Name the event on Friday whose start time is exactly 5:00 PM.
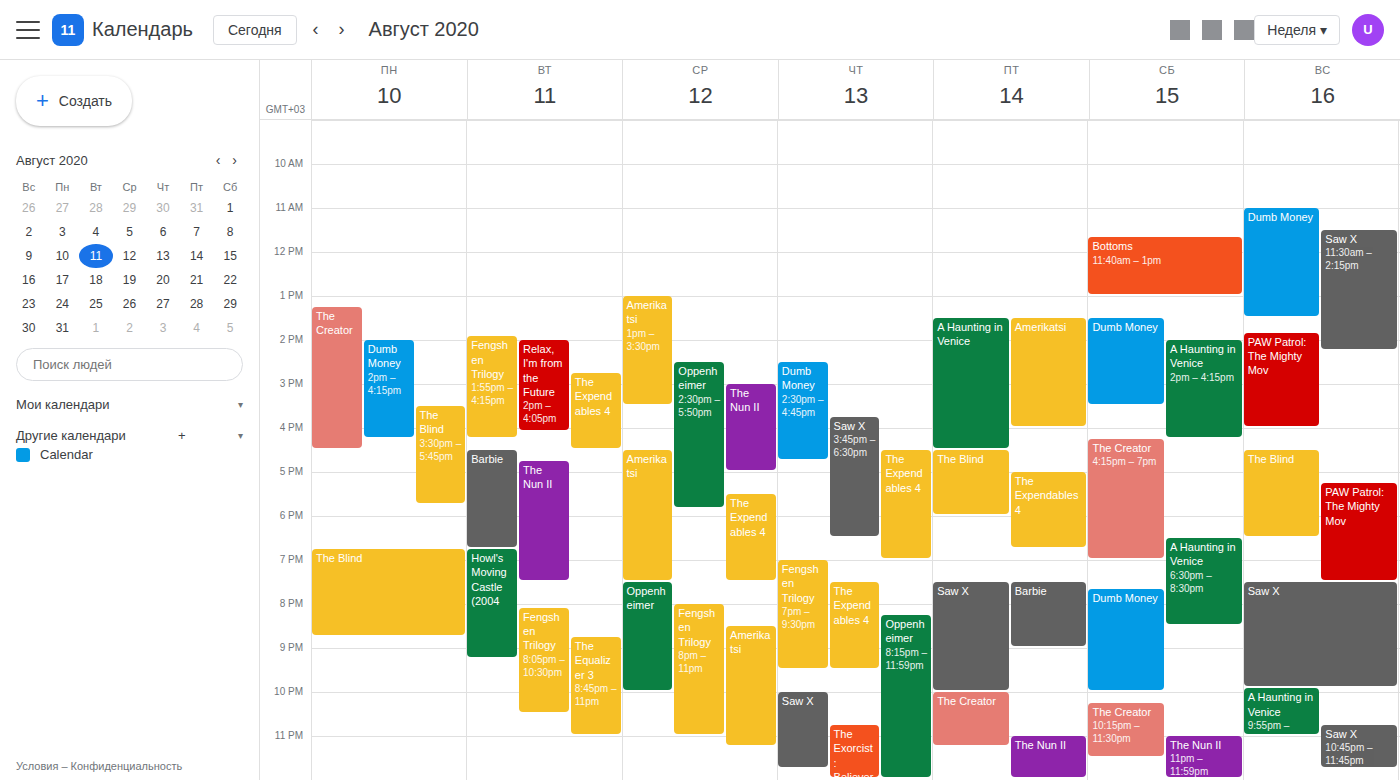
"The Expendables 4"